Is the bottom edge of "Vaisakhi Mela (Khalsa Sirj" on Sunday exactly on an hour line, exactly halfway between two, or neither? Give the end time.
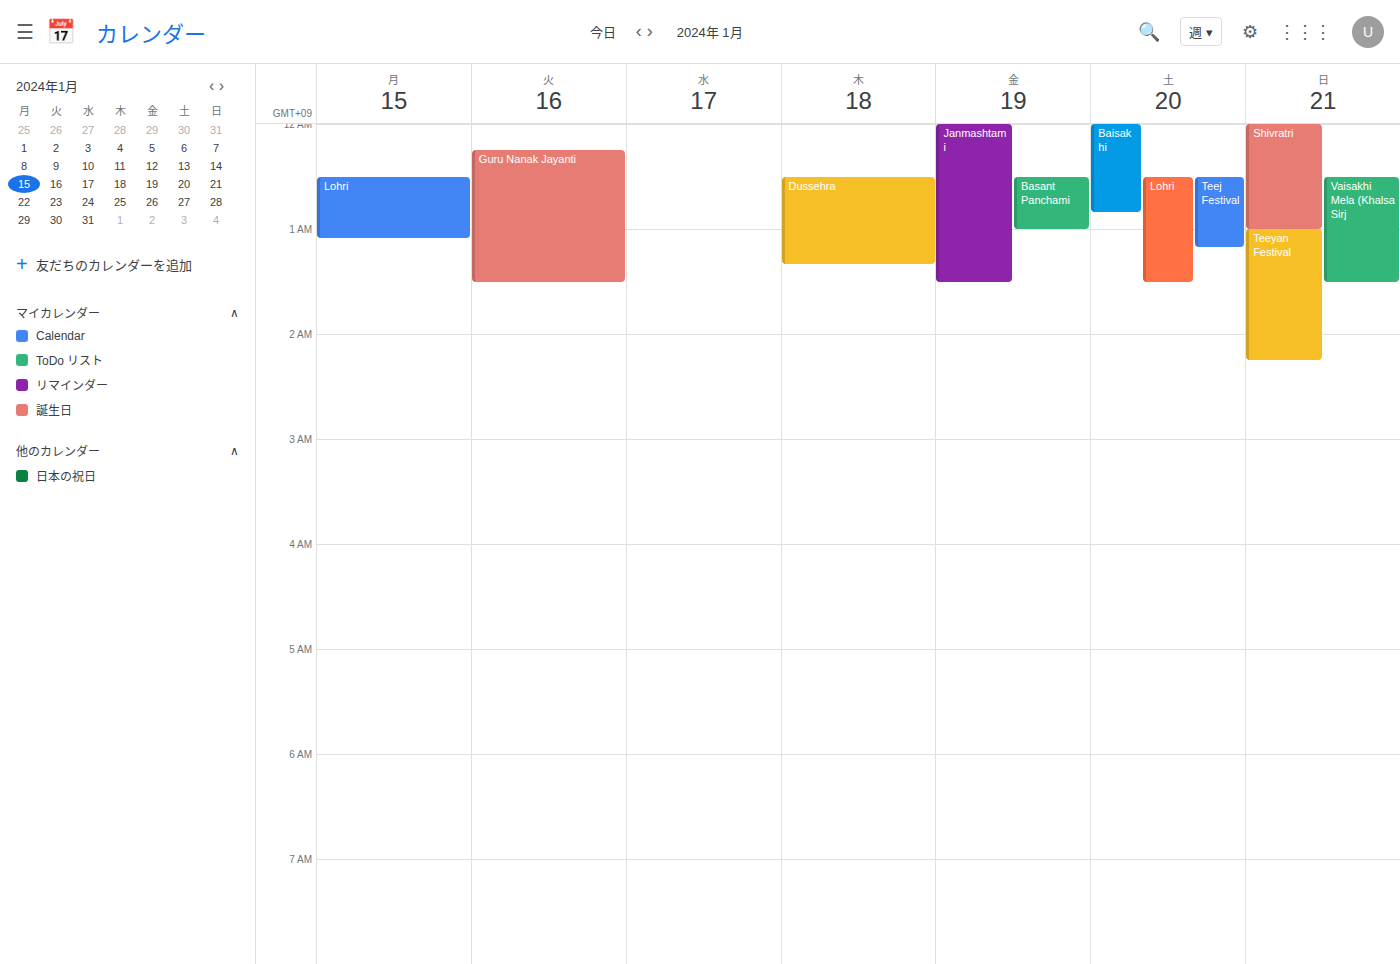
1:30 AM -- halfway between the 1 AM and 2 AM lines.